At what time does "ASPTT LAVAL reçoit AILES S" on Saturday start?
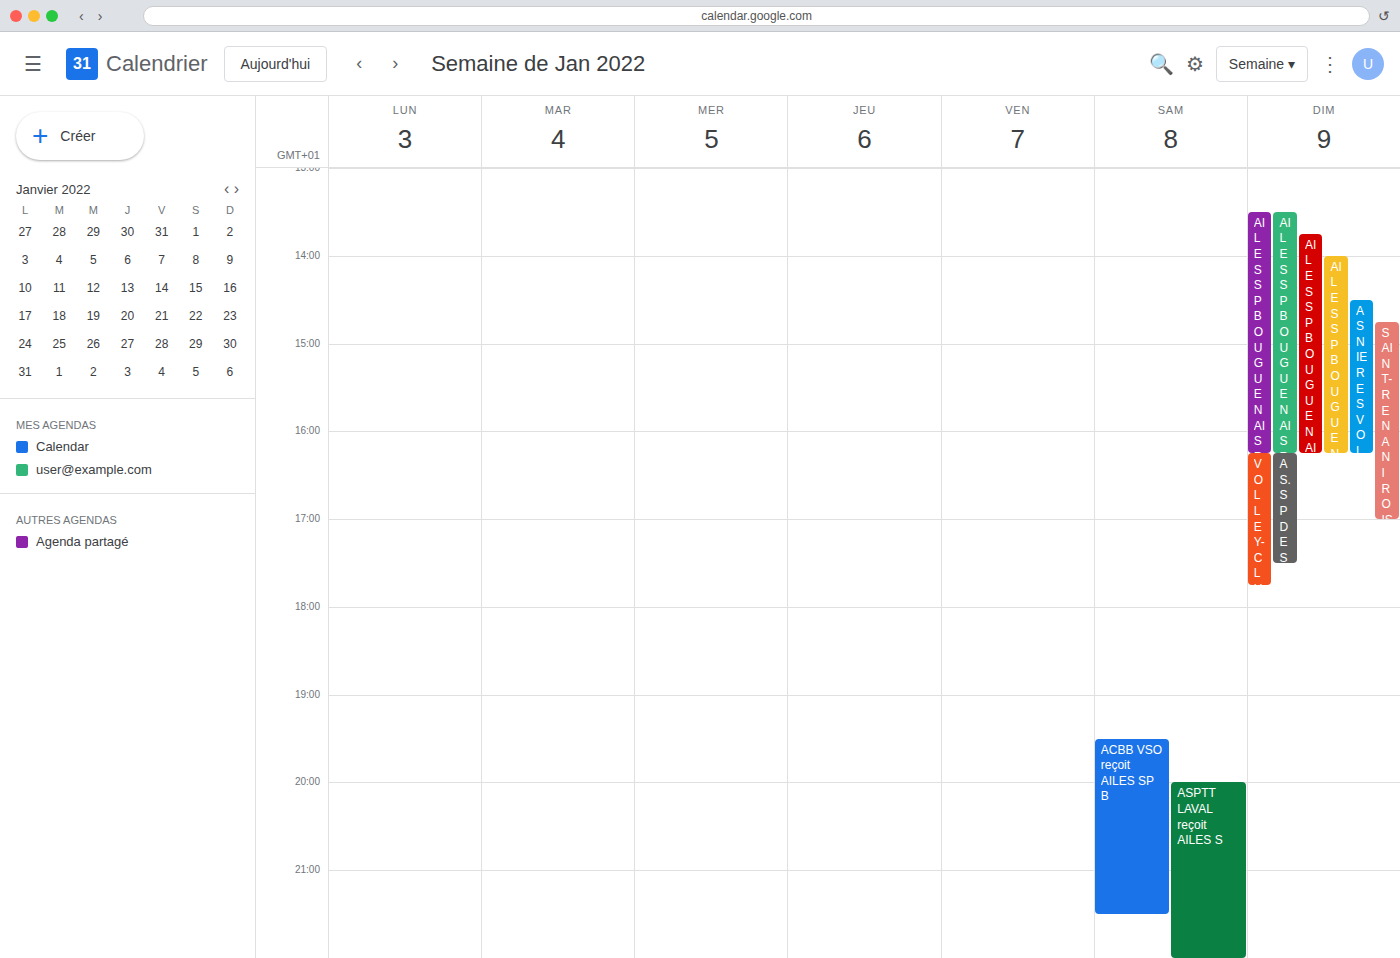
8:00 PM